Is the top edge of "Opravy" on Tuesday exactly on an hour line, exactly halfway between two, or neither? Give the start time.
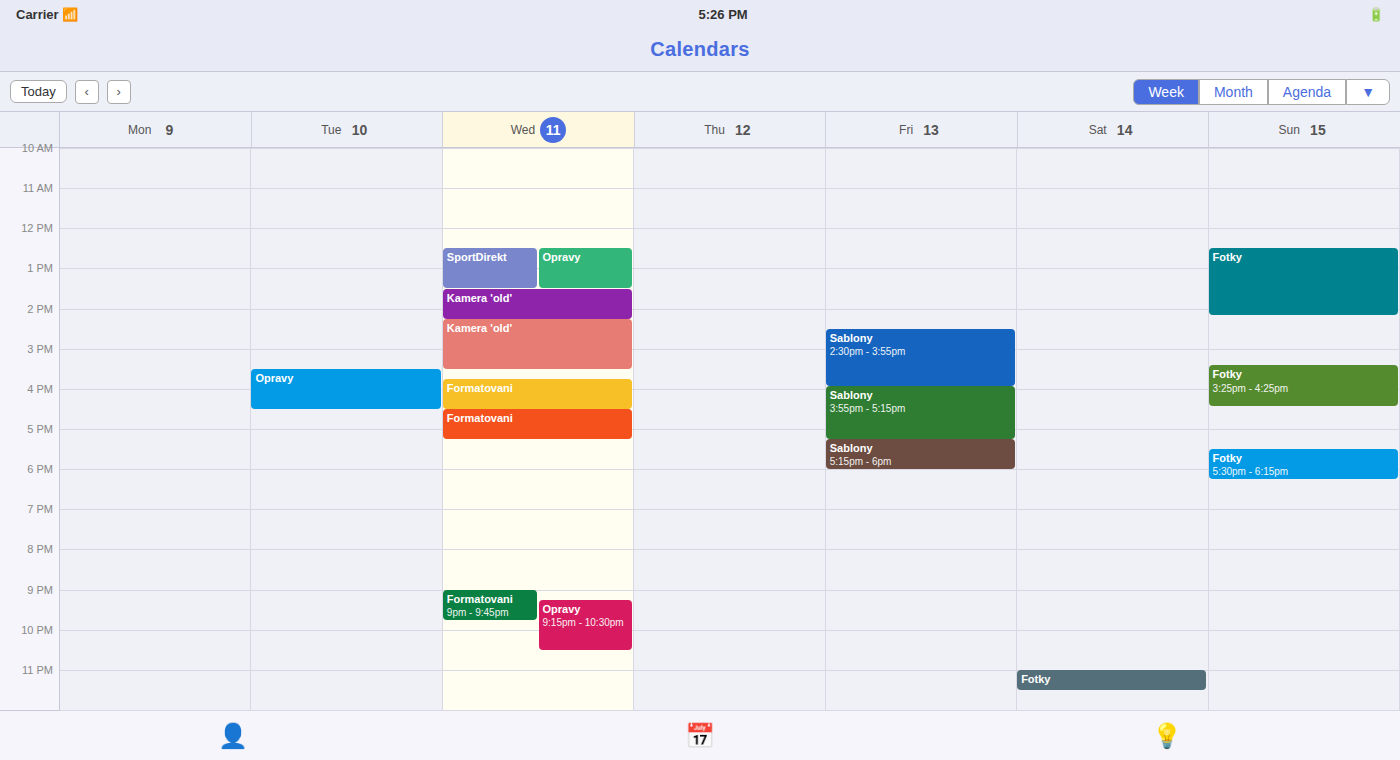
15:30 -- halfway between the 15:00 and 16:00 lines.